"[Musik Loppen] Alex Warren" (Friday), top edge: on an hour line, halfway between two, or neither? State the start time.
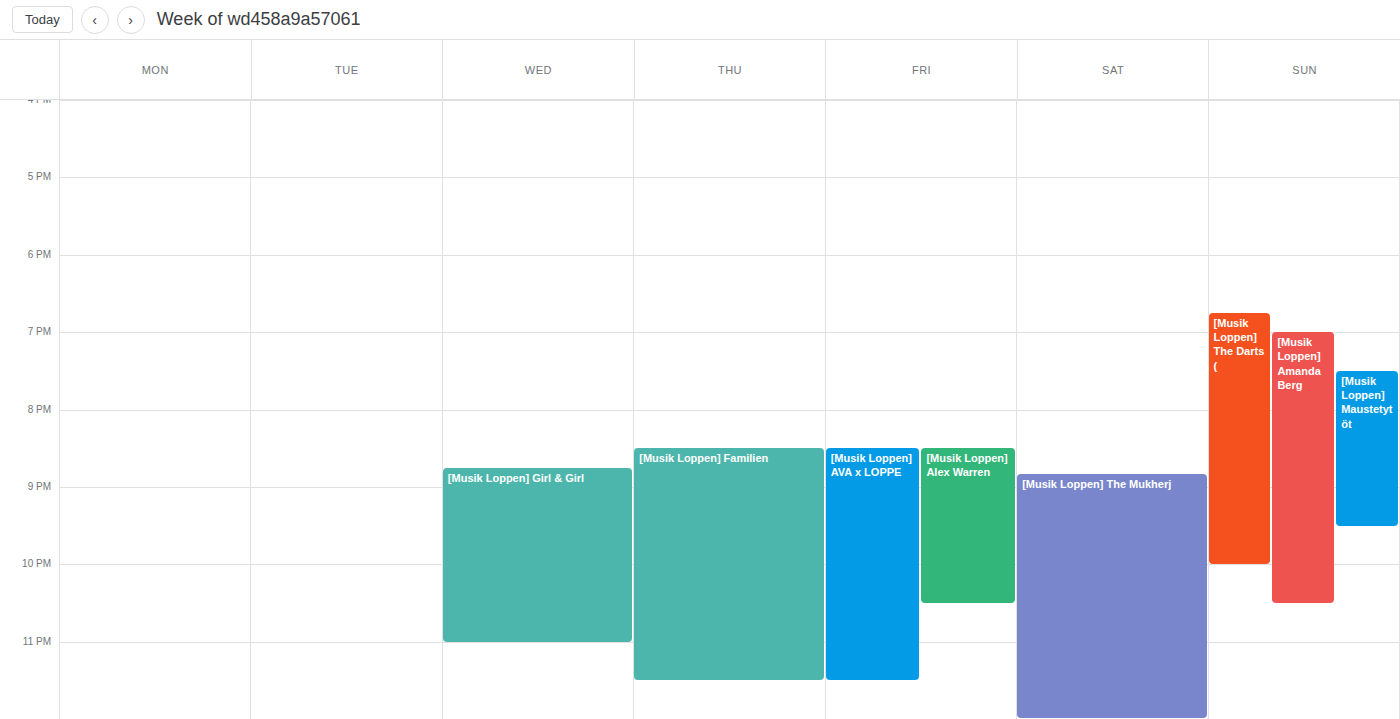
8:30 PM -- halfway between the 8 PM and 9 PM lines.